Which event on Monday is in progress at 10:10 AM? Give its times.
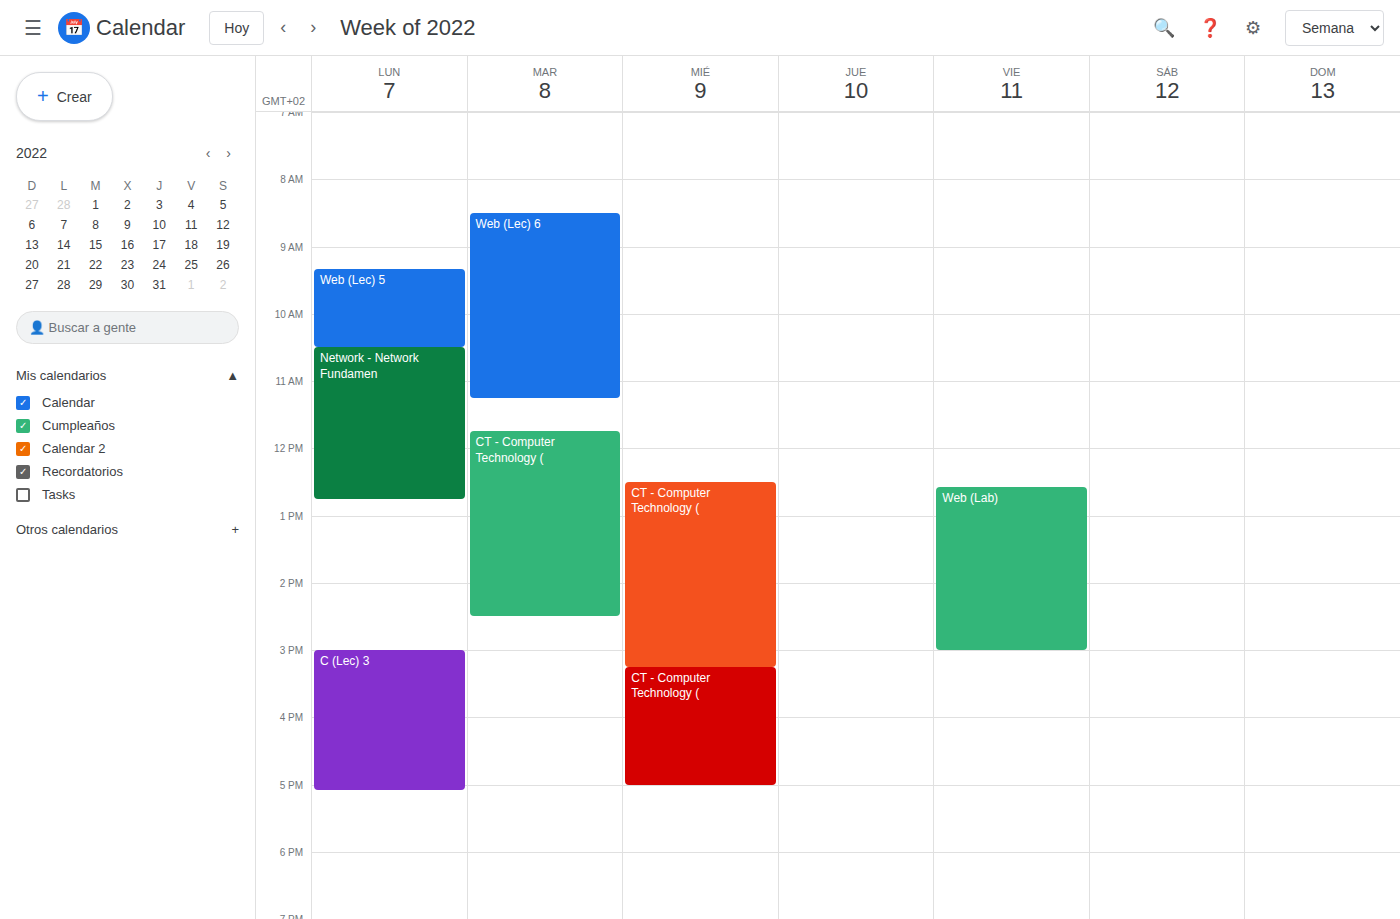
"Web (Lec) 5", 9:20 AM to 10:30 AM